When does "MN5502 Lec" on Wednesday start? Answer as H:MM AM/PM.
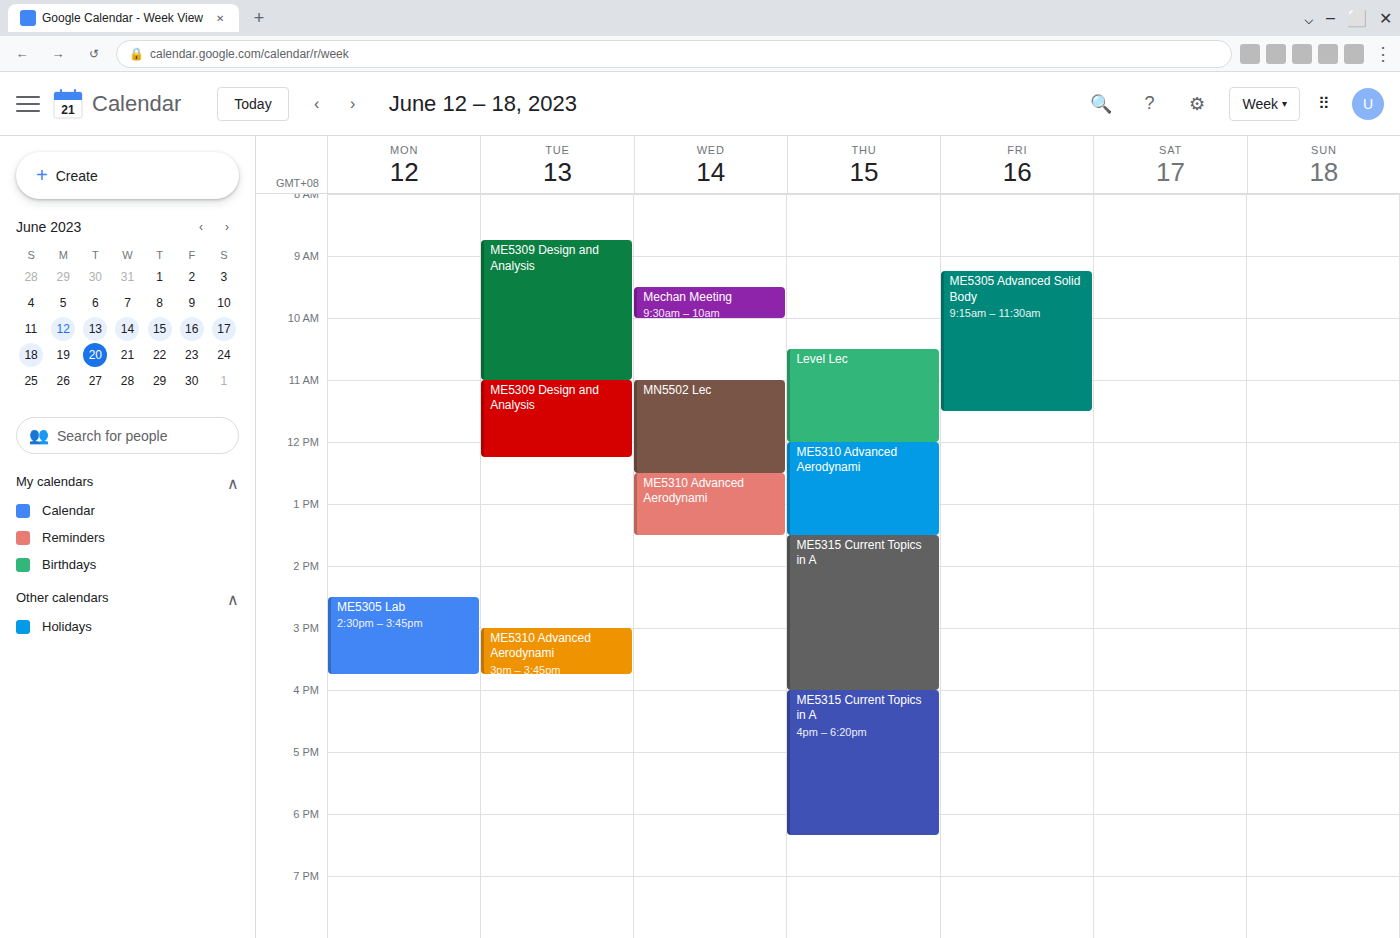
11:00 AM